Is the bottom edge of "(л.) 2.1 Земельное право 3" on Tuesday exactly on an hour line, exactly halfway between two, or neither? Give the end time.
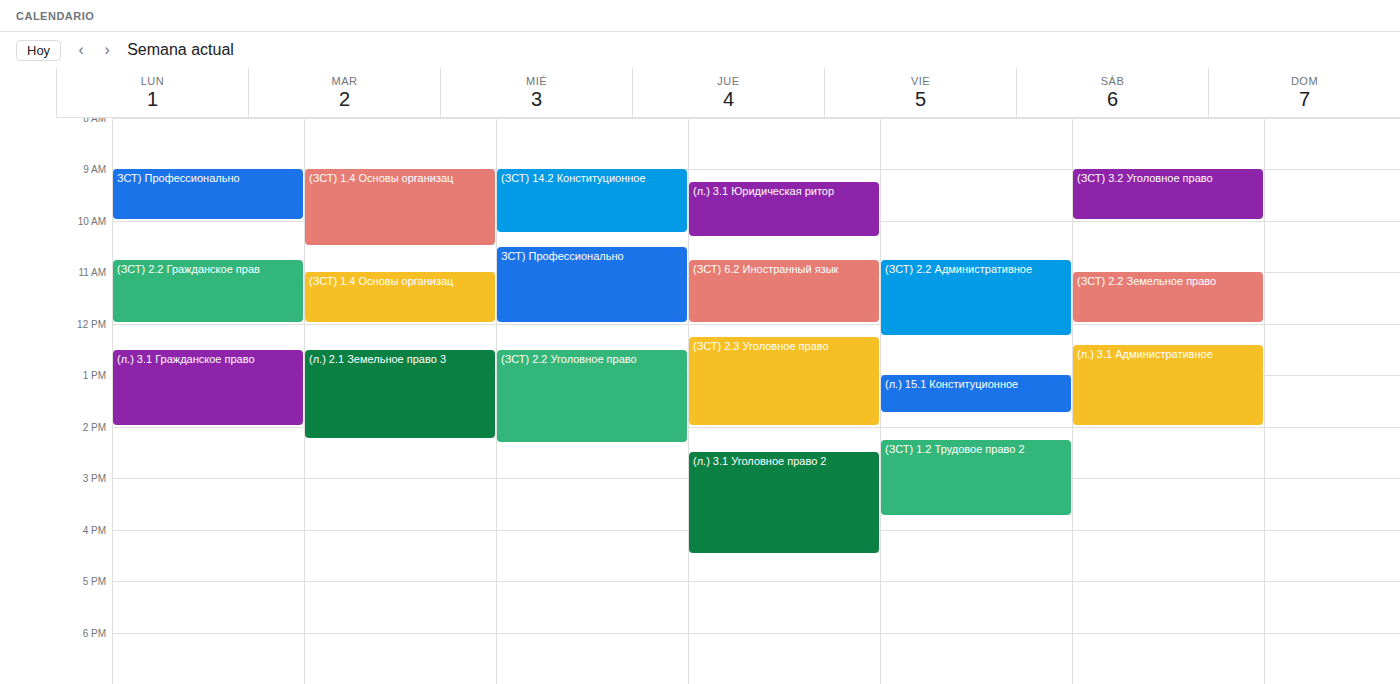
2:15 PM -- neither: a quarter of the way from the 2 PM line to the 3 PM line.